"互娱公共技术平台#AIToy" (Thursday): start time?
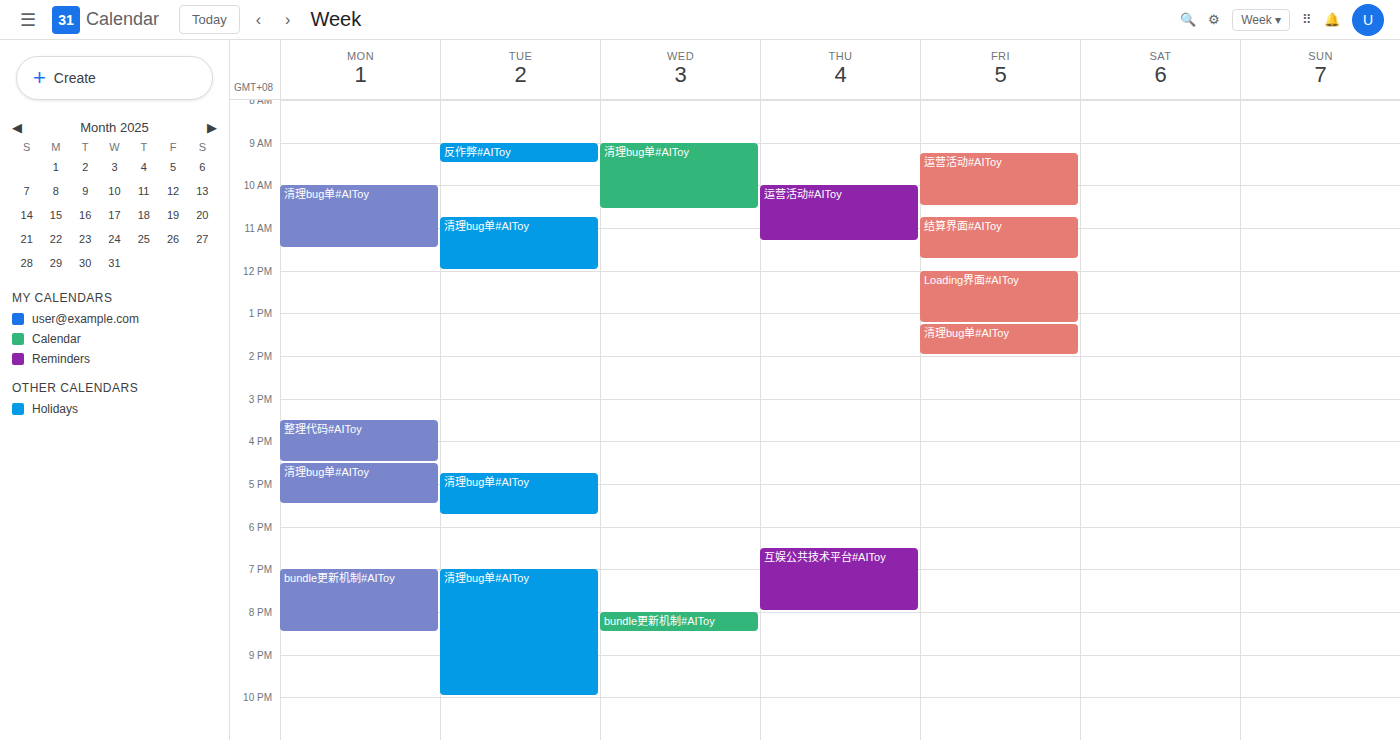
6:30 PM